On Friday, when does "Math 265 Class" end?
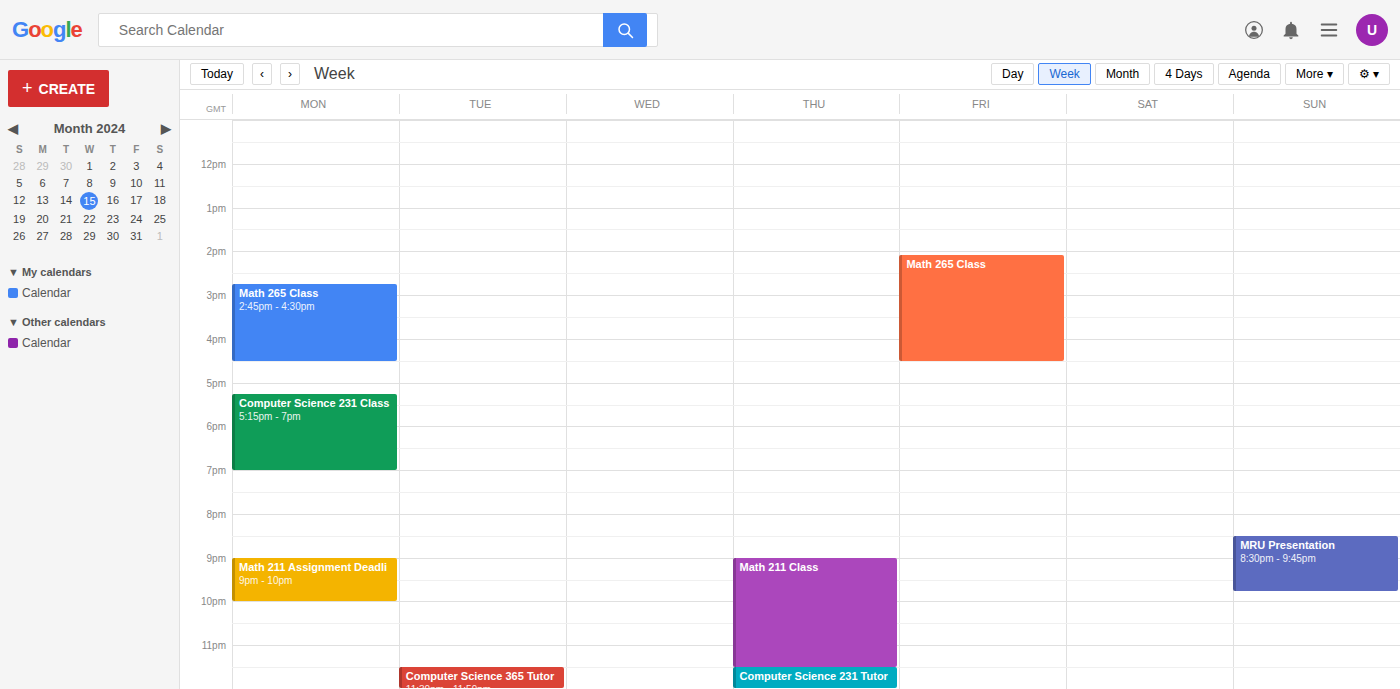
16:30